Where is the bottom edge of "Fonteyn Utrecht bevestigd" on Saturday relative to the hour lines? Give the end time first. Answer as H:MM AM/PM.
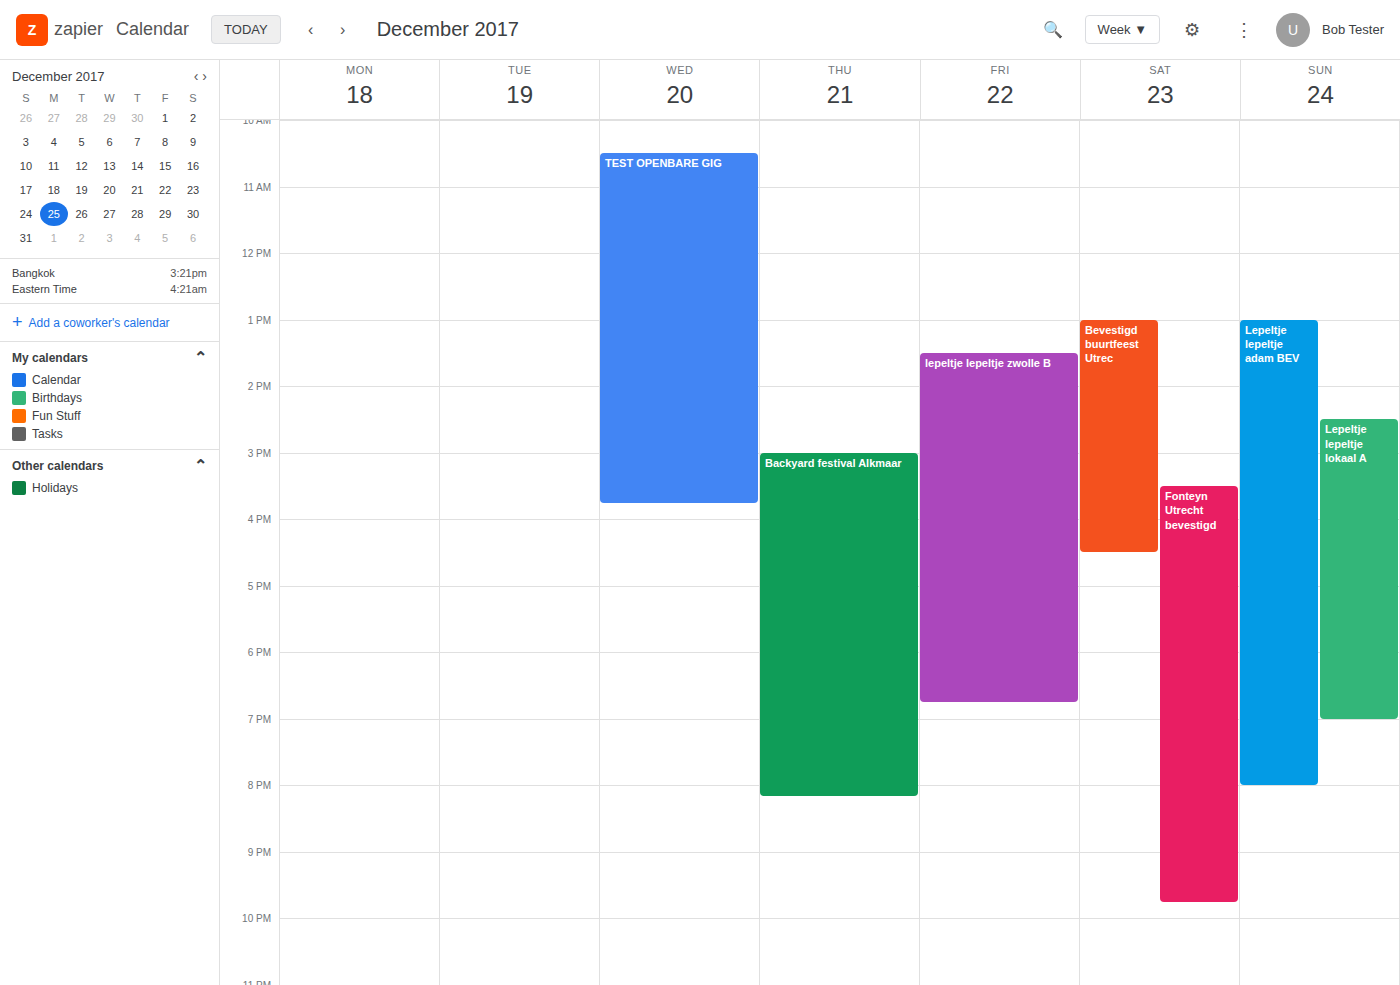
9:45 PM -- neither: three quarters of the way from the 9 PM line to the 10 PM line.